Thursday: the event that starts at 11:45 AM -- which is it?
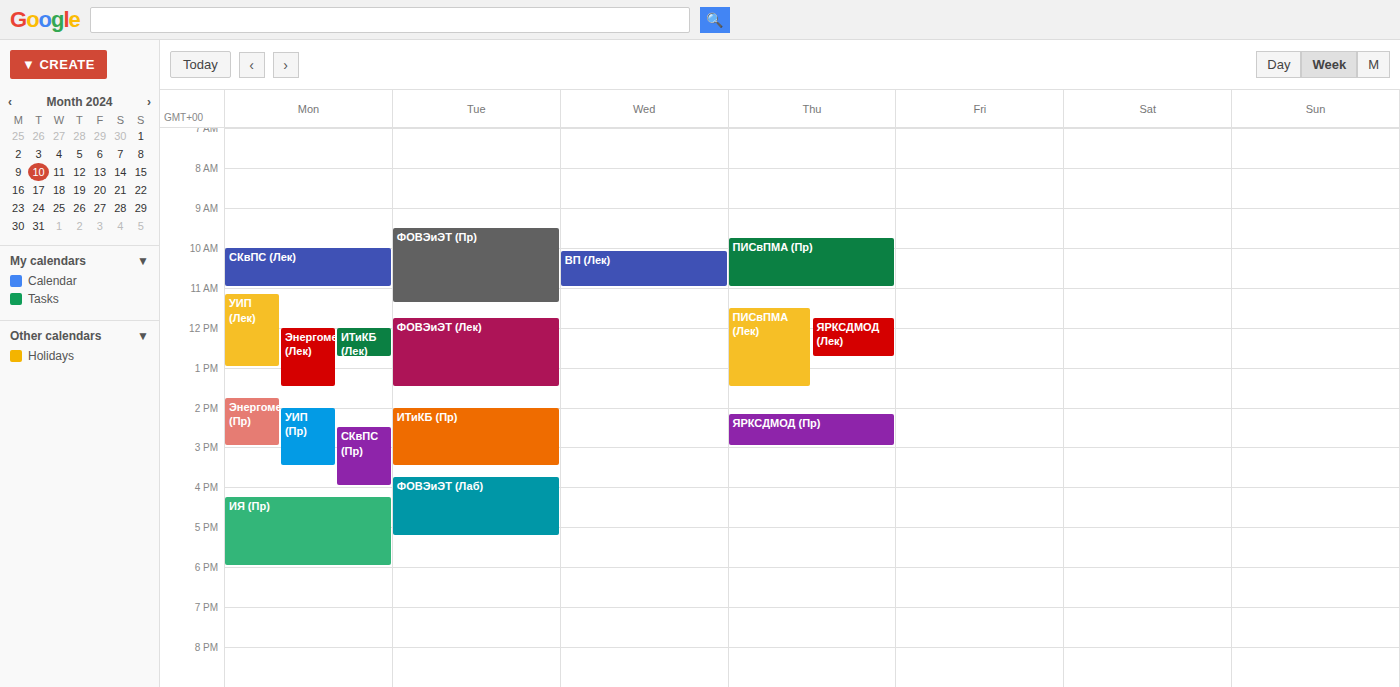
"ЯPКСДМОД (Лек)"